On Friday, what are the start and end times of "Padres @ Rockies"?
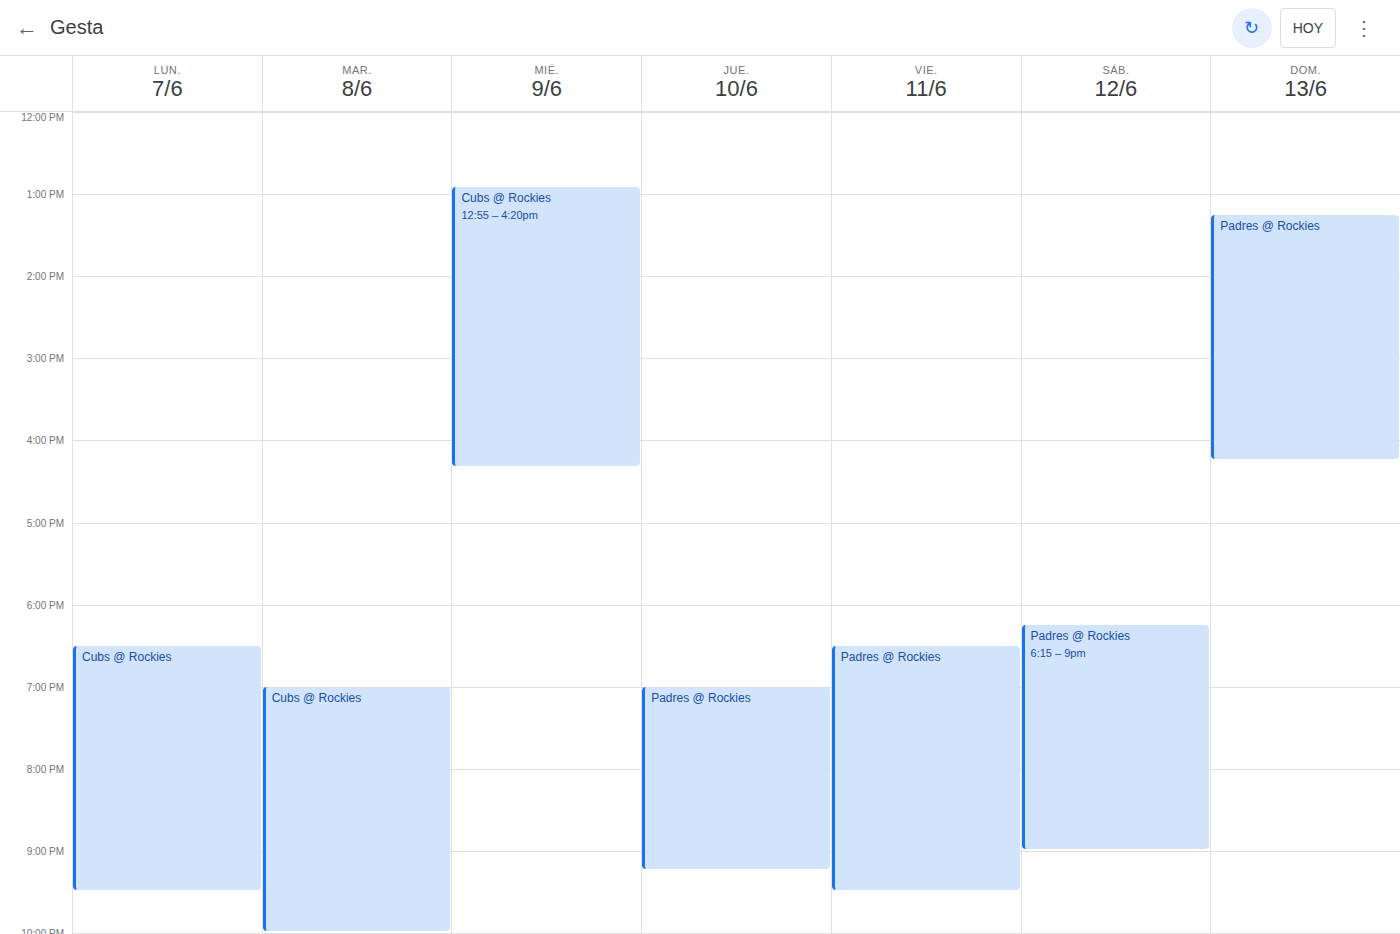
6:30 PM to 9:30 PM